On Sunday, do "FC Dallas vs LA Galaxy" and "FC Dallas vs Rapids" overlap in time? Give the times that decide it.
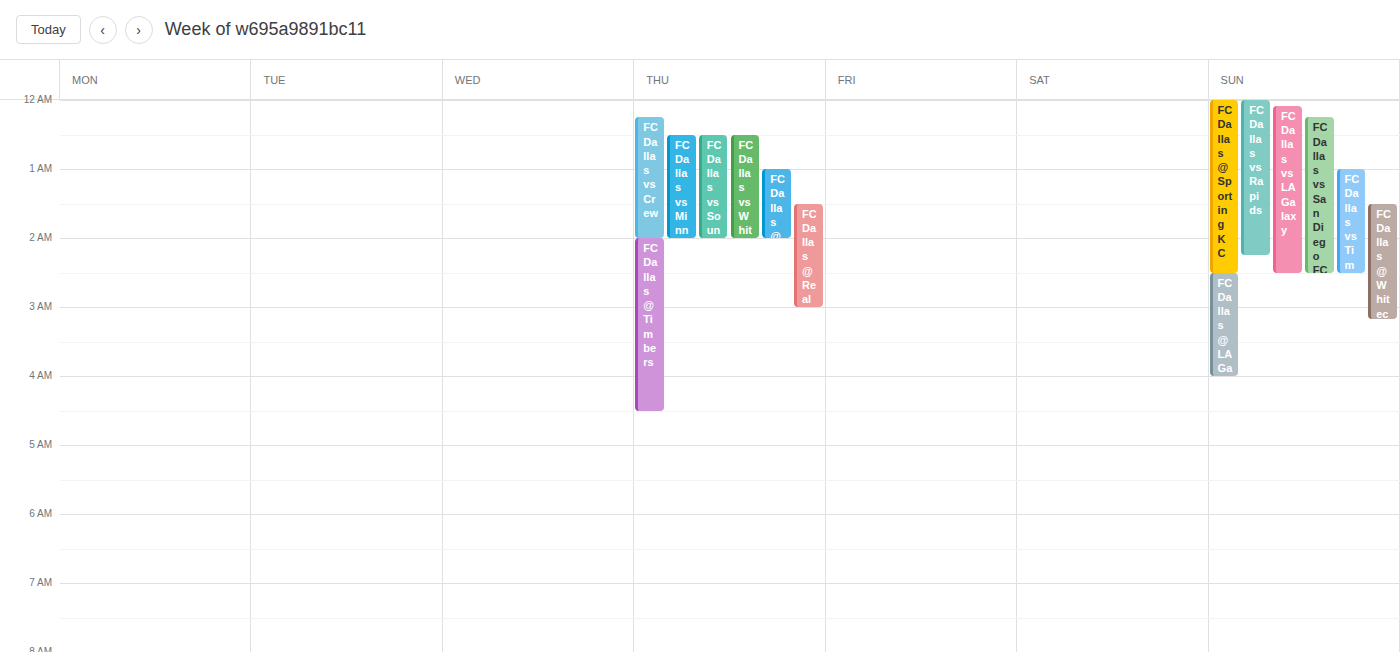
"FC Dallas vs LA Galaxy" starts at 12:05 AM, before "FC Dallas vs Rapids" ends at 2:15 AM -- they overlap.